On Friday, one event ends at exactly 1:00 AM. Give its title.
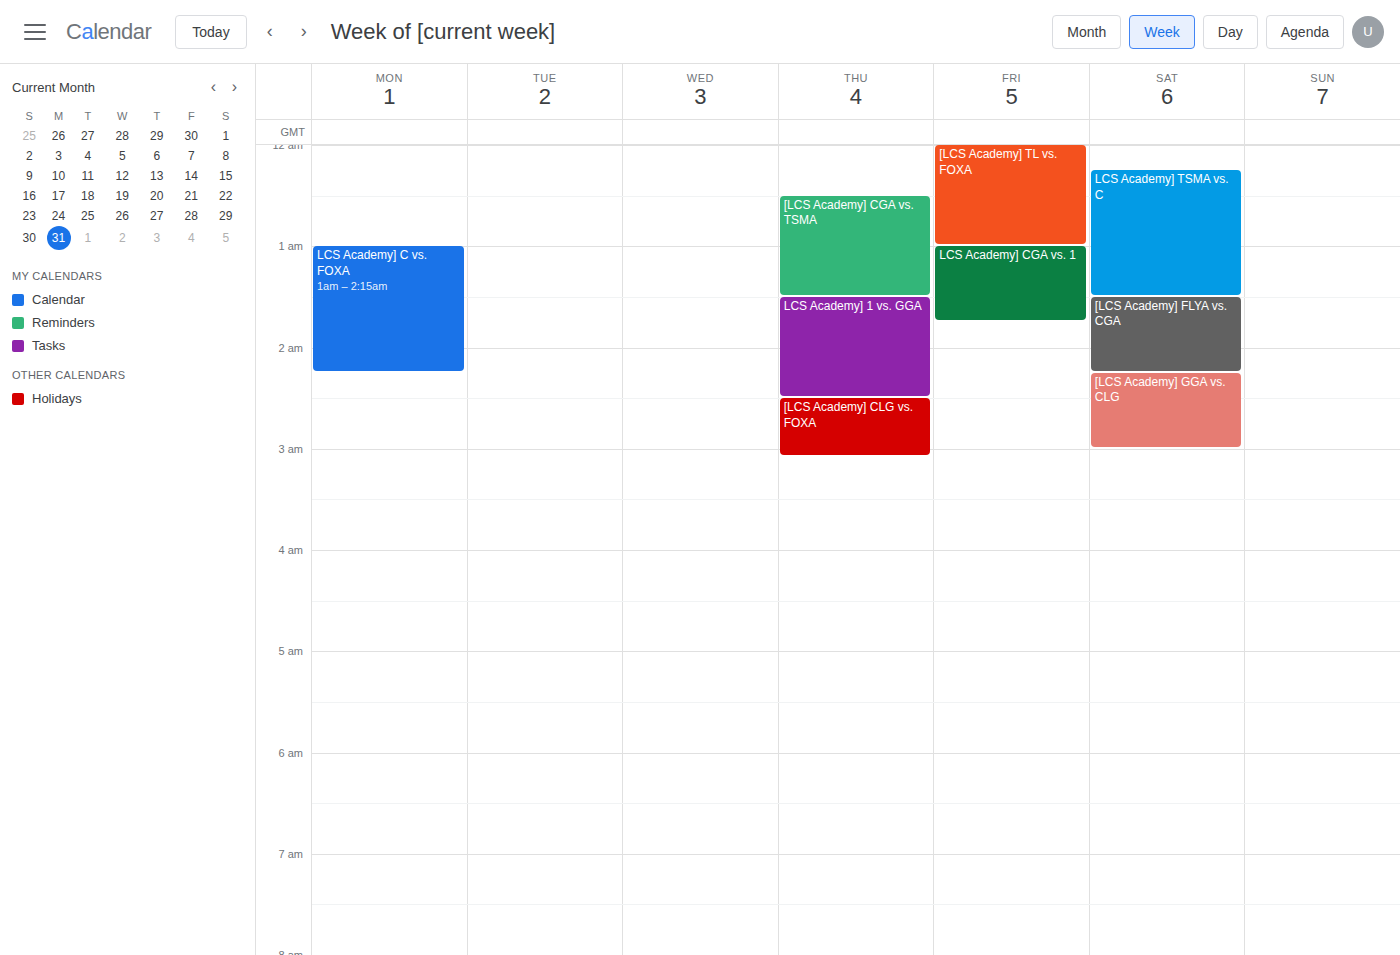
"[LCS Academy] TL vs. FOXA"